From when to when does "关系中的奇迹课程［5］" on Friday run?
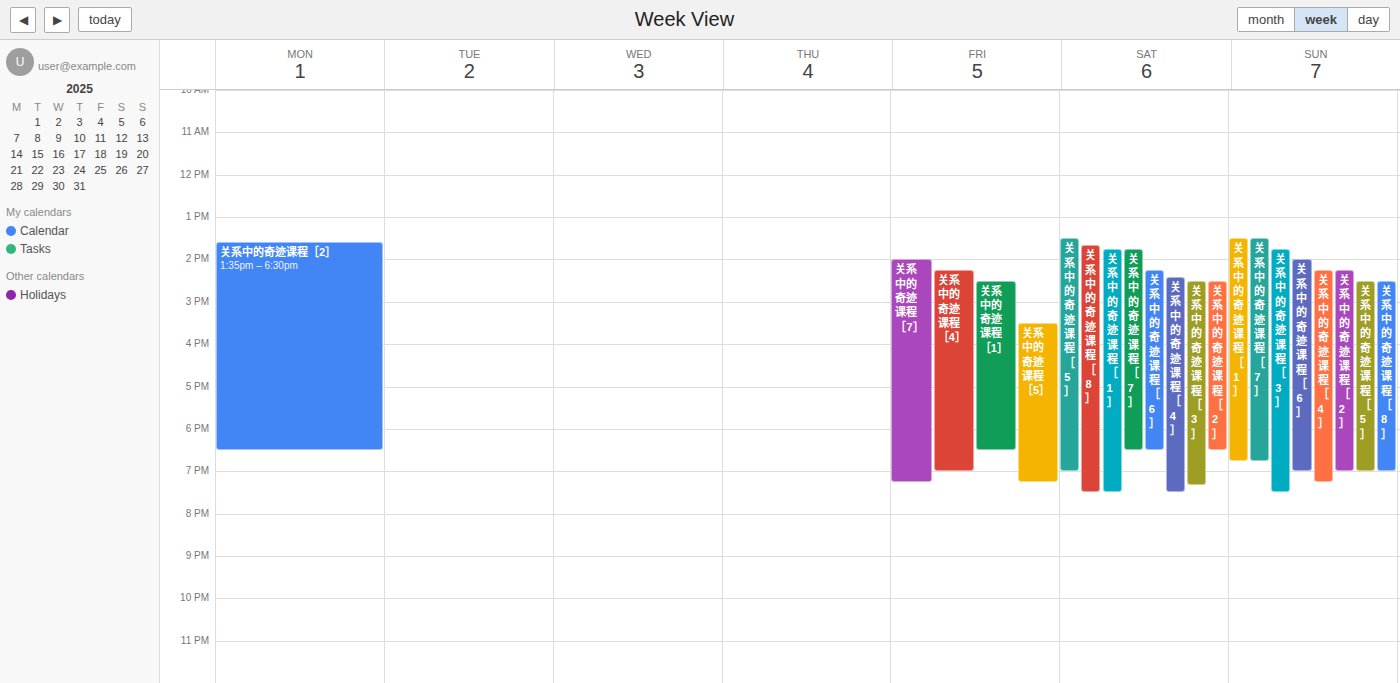
3:30 PM to 7:15 PM